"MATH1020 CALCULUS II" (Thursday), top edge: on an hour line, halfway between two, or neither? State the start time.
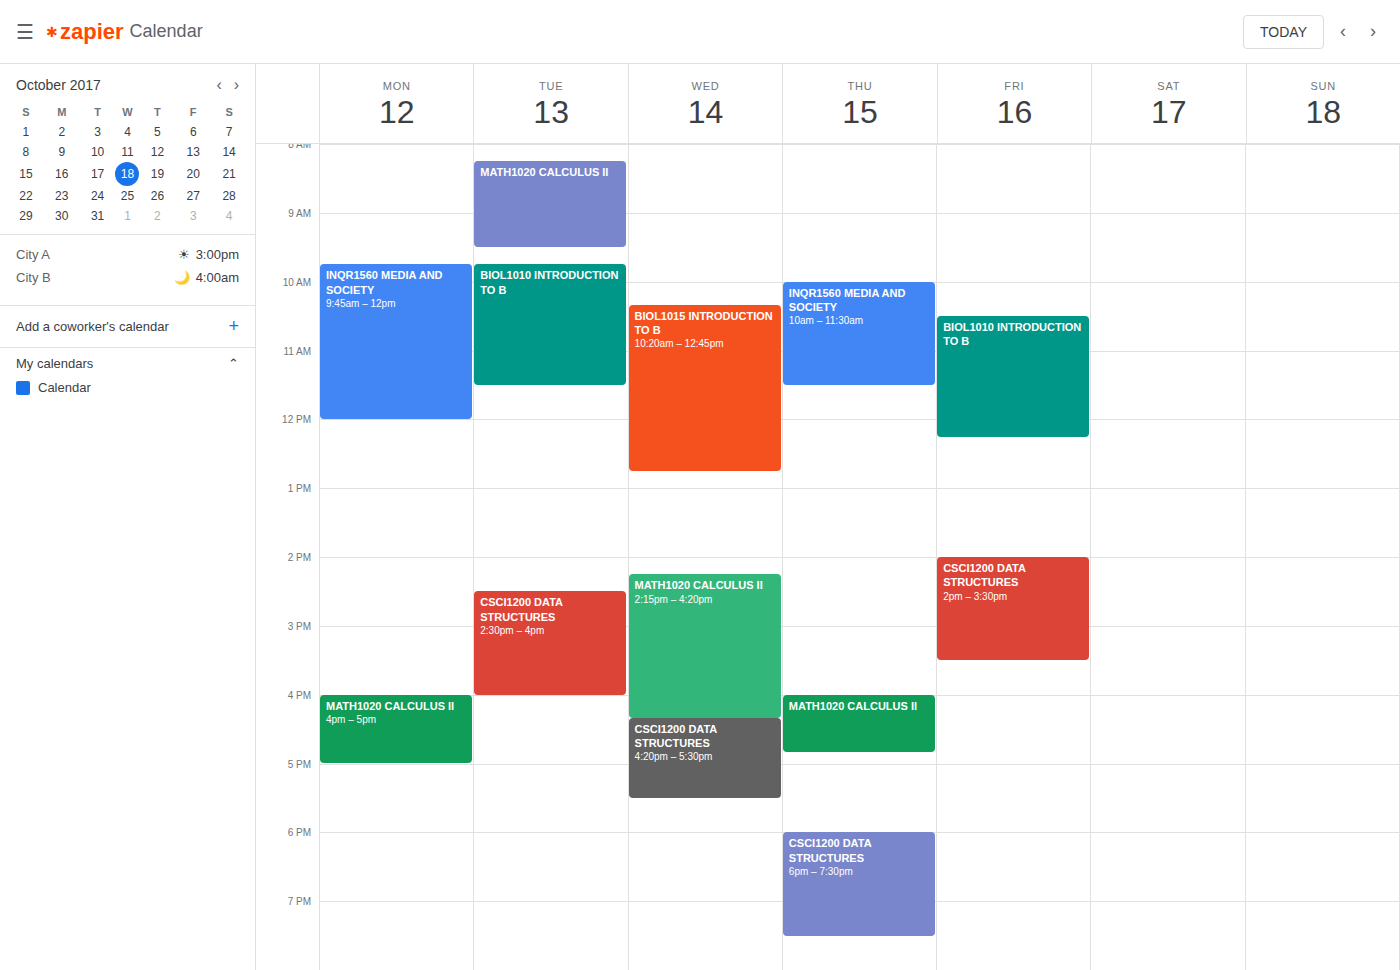
4:00 PM -- exactly on the 4 PM line.